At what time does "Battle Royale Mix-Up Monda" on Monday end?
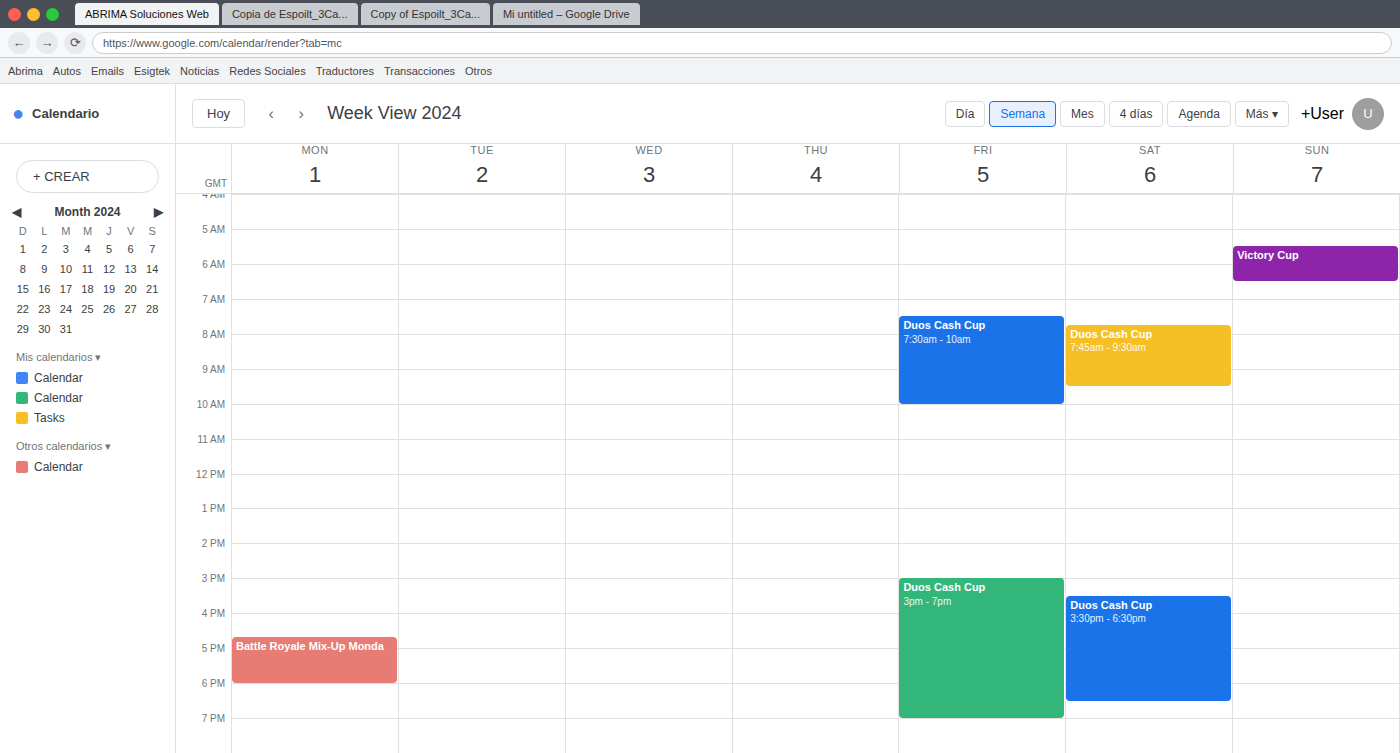
6:00 PM